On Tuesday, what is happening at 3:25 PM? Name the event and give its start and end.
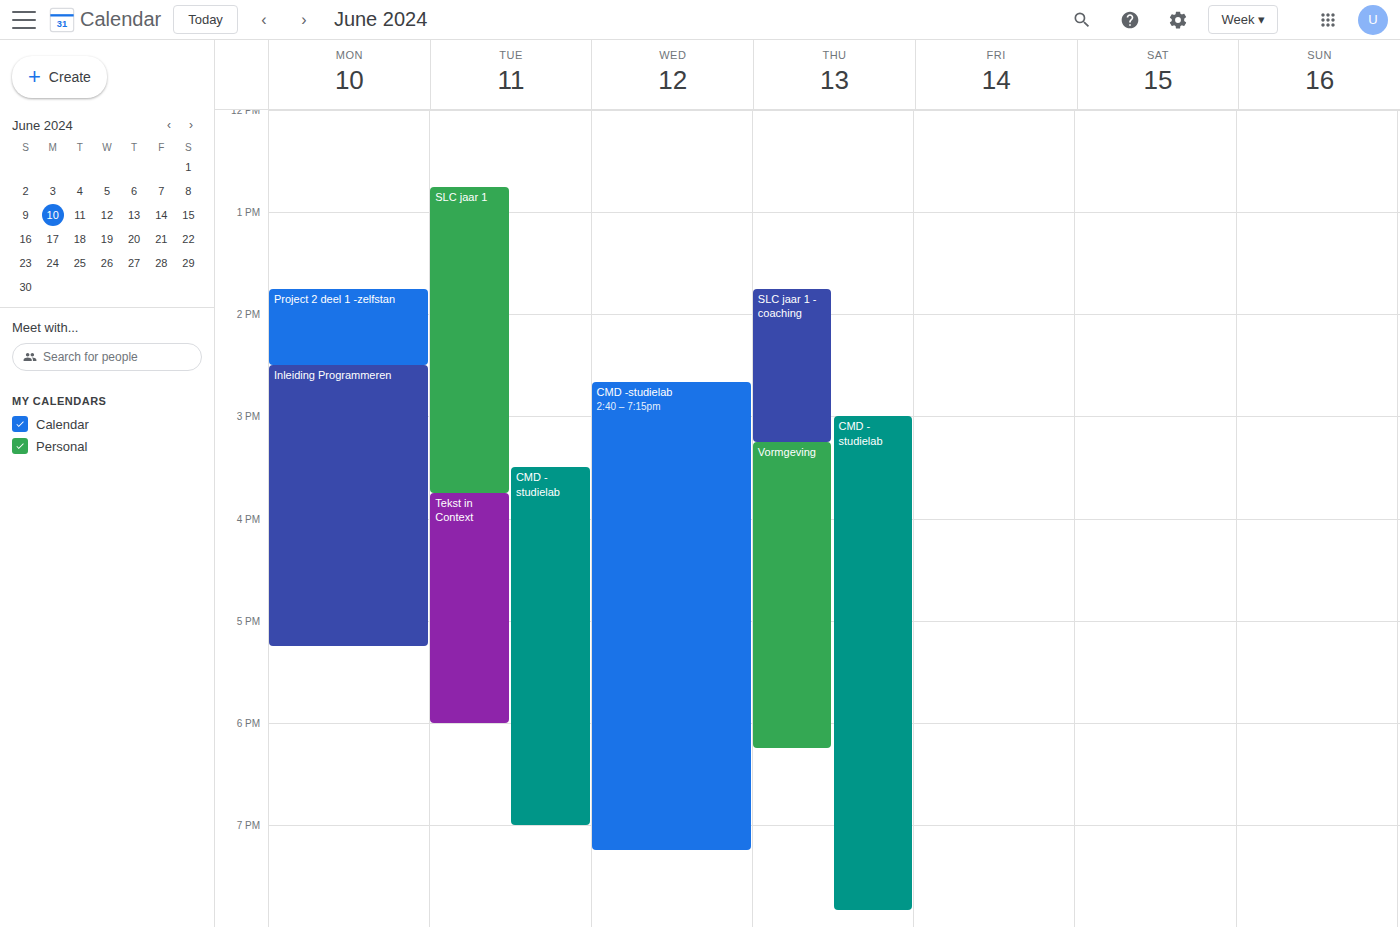
"SLC jaar 1", 12:45 PM to 3:45 PM